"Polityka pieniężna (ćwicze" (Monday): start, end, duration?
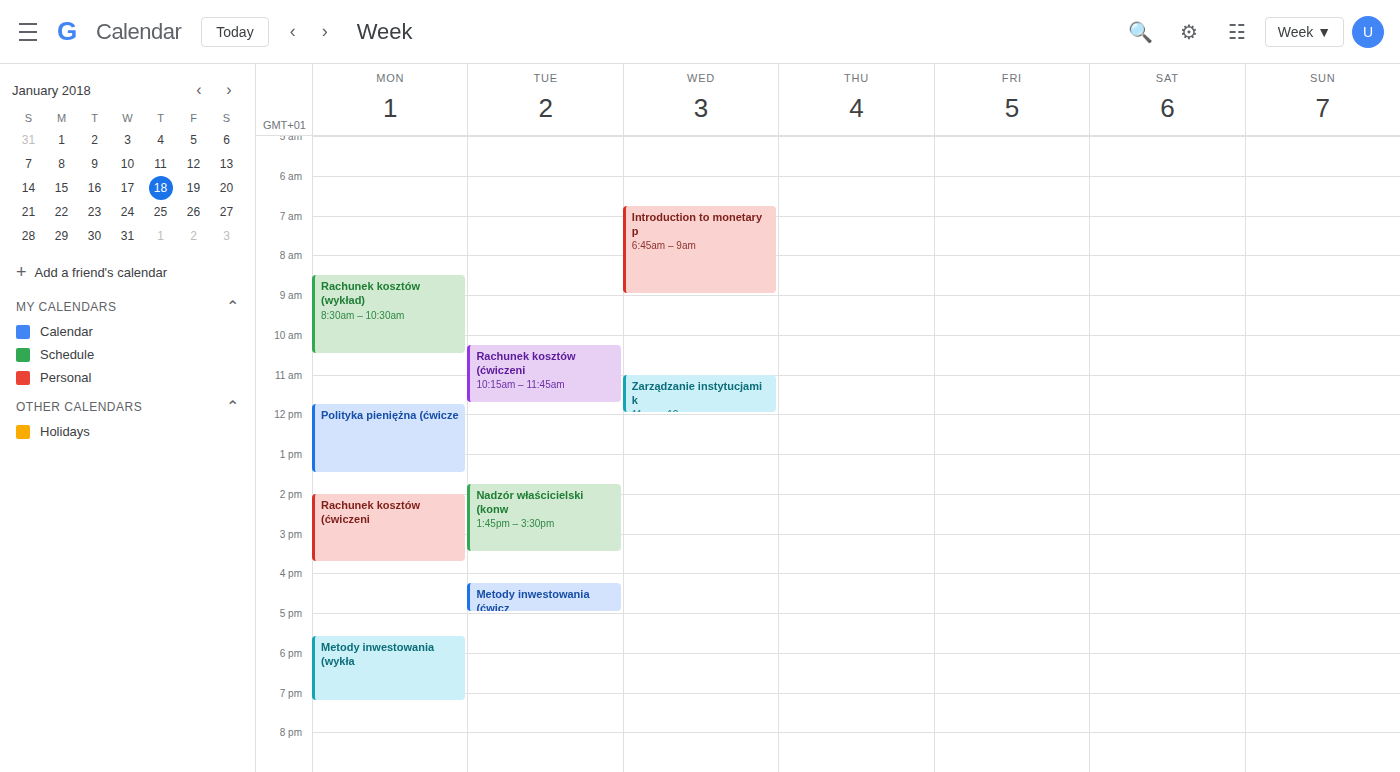
11:45 AM to 1:30 PM, 1 hour 45 minutes